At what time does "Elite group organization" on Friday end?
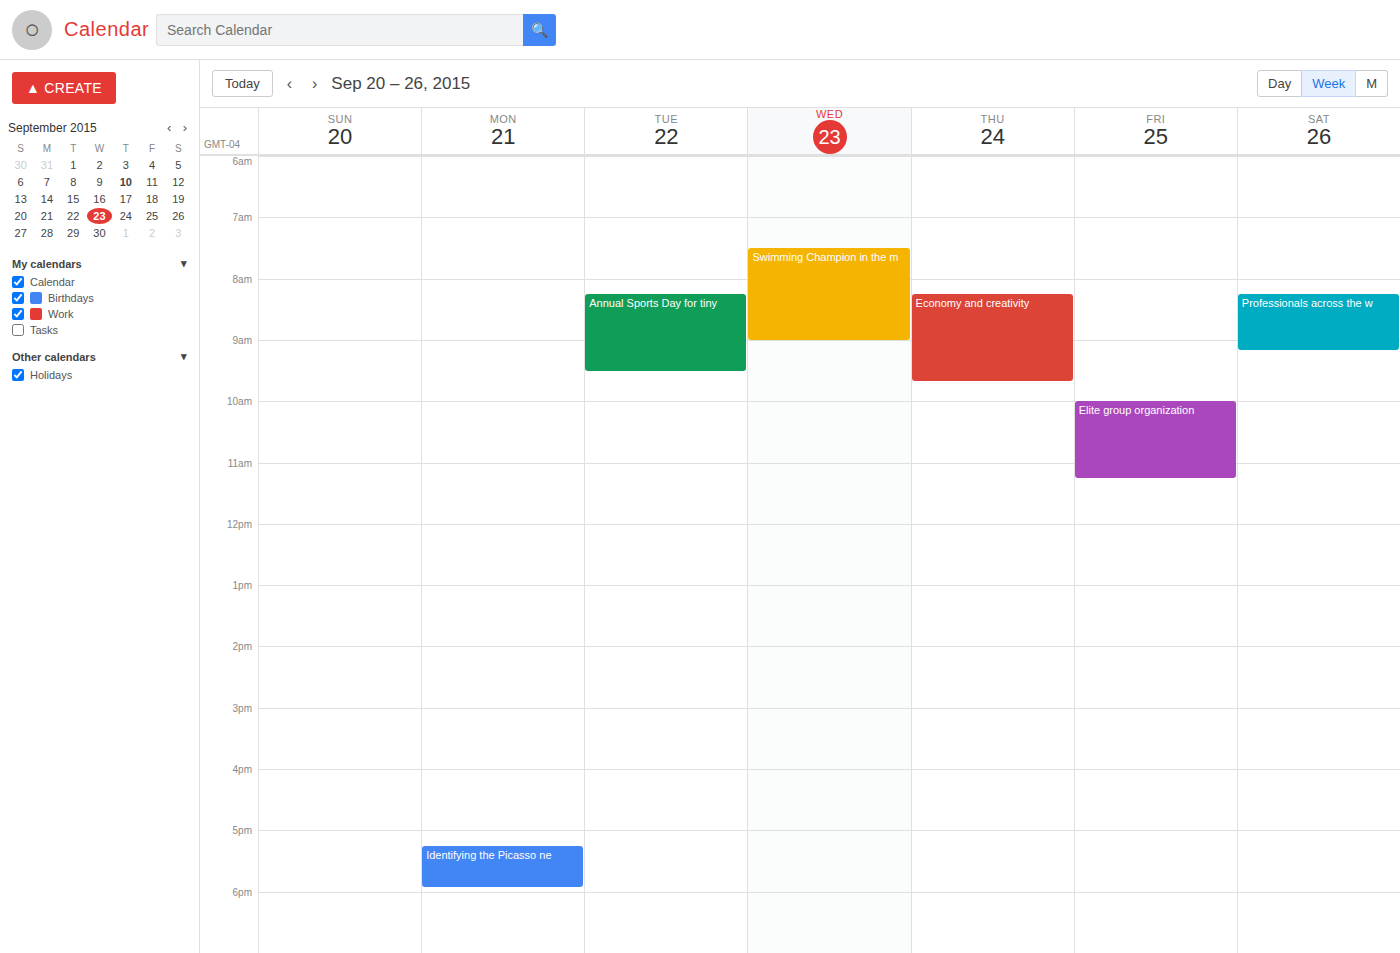
11:15 AM